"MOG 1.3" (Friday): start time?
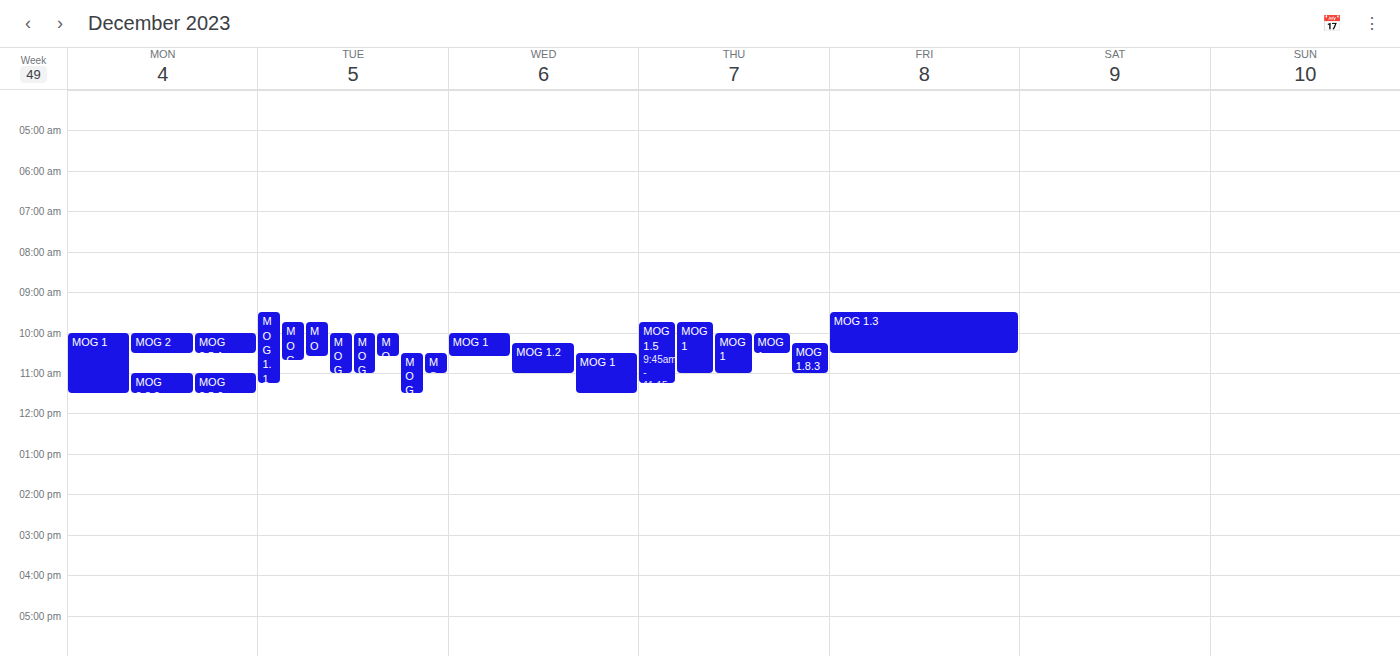
9:30 AM